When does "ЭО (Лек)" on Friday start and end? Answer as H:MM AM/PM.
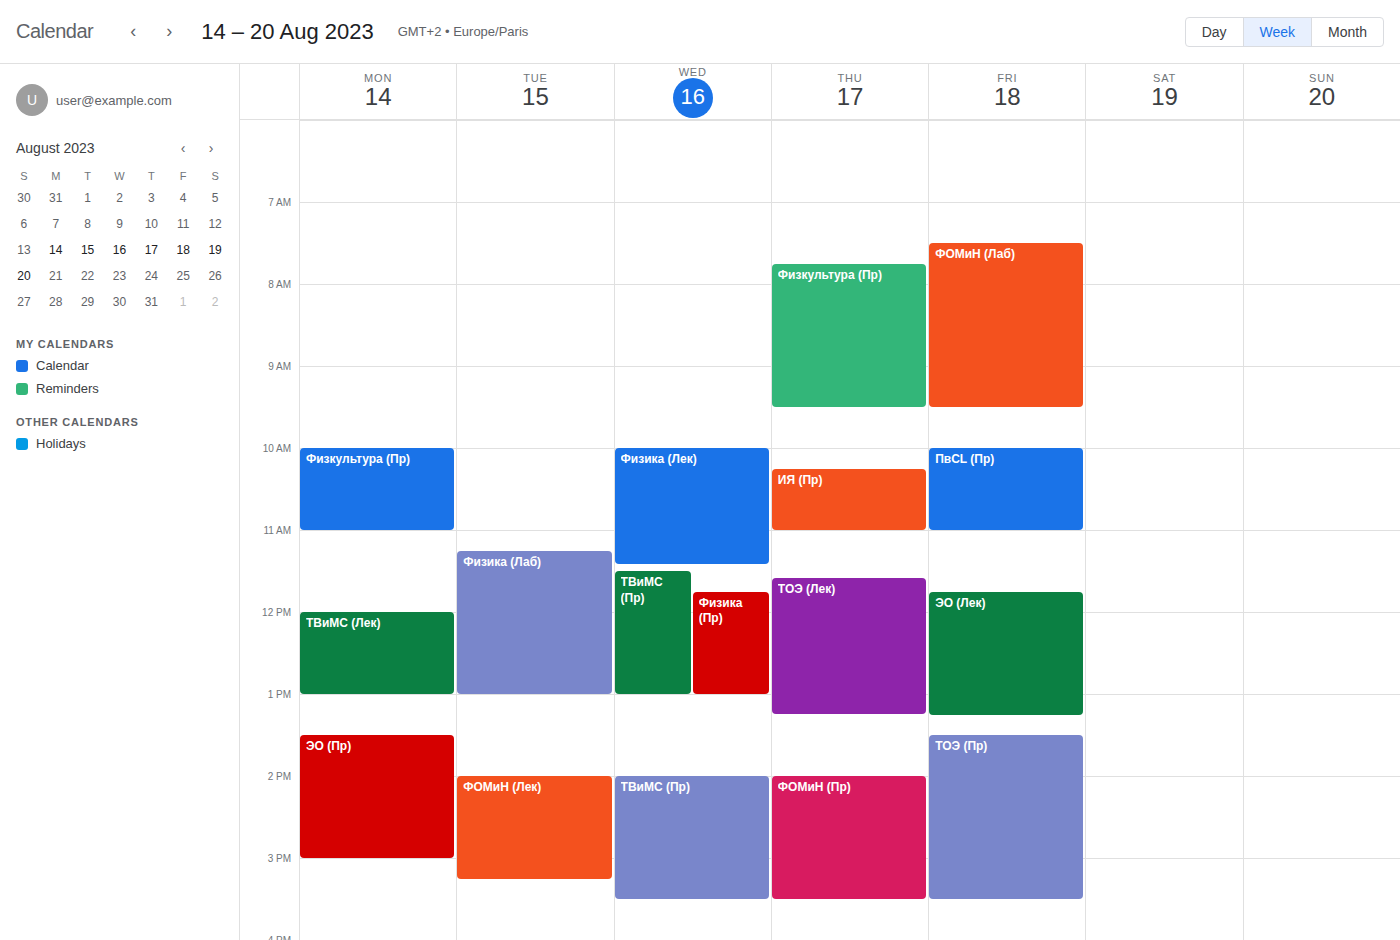
11:45 AM to 1:15 PM